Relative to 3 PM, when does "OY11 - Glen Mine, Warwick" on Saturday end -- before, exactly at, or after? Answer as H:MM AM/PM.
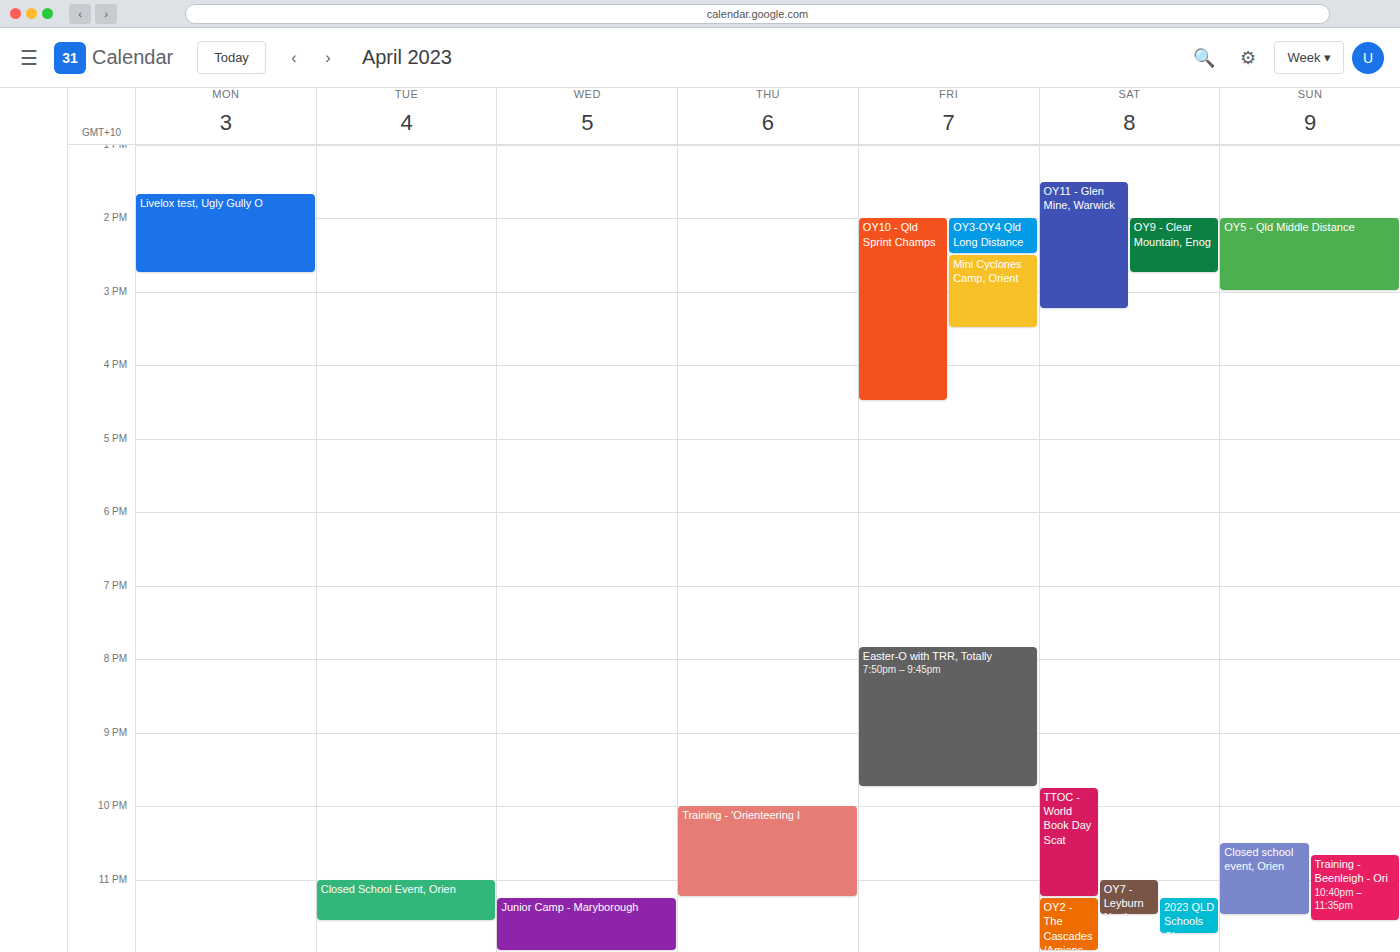
3:15 PM -- after 3 PM, 15 minutes below the 3 PM line.